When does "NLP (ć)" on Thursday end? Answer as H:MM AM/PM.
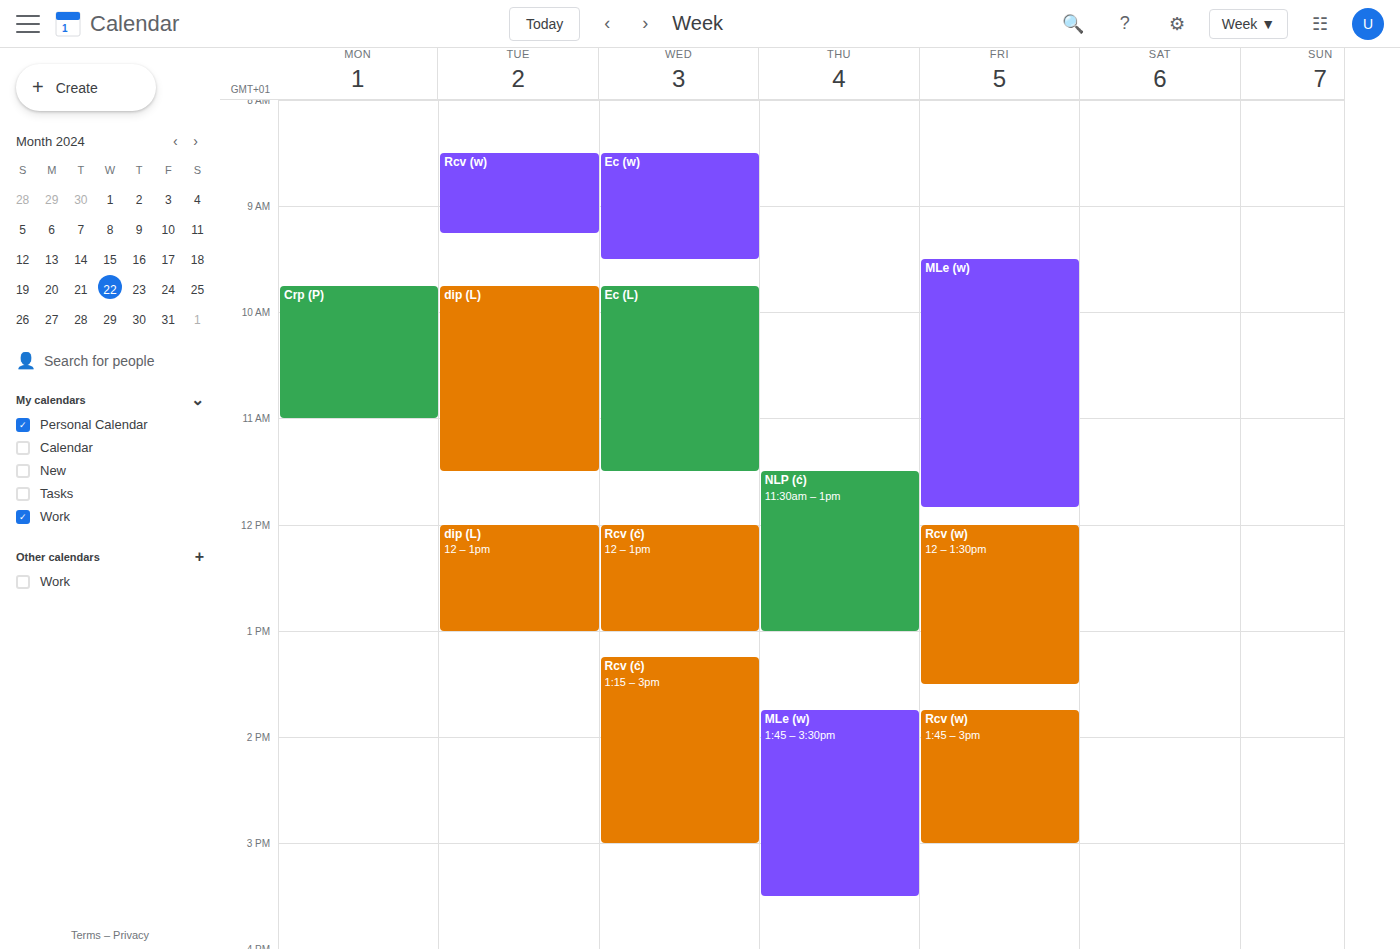
1:00 PM